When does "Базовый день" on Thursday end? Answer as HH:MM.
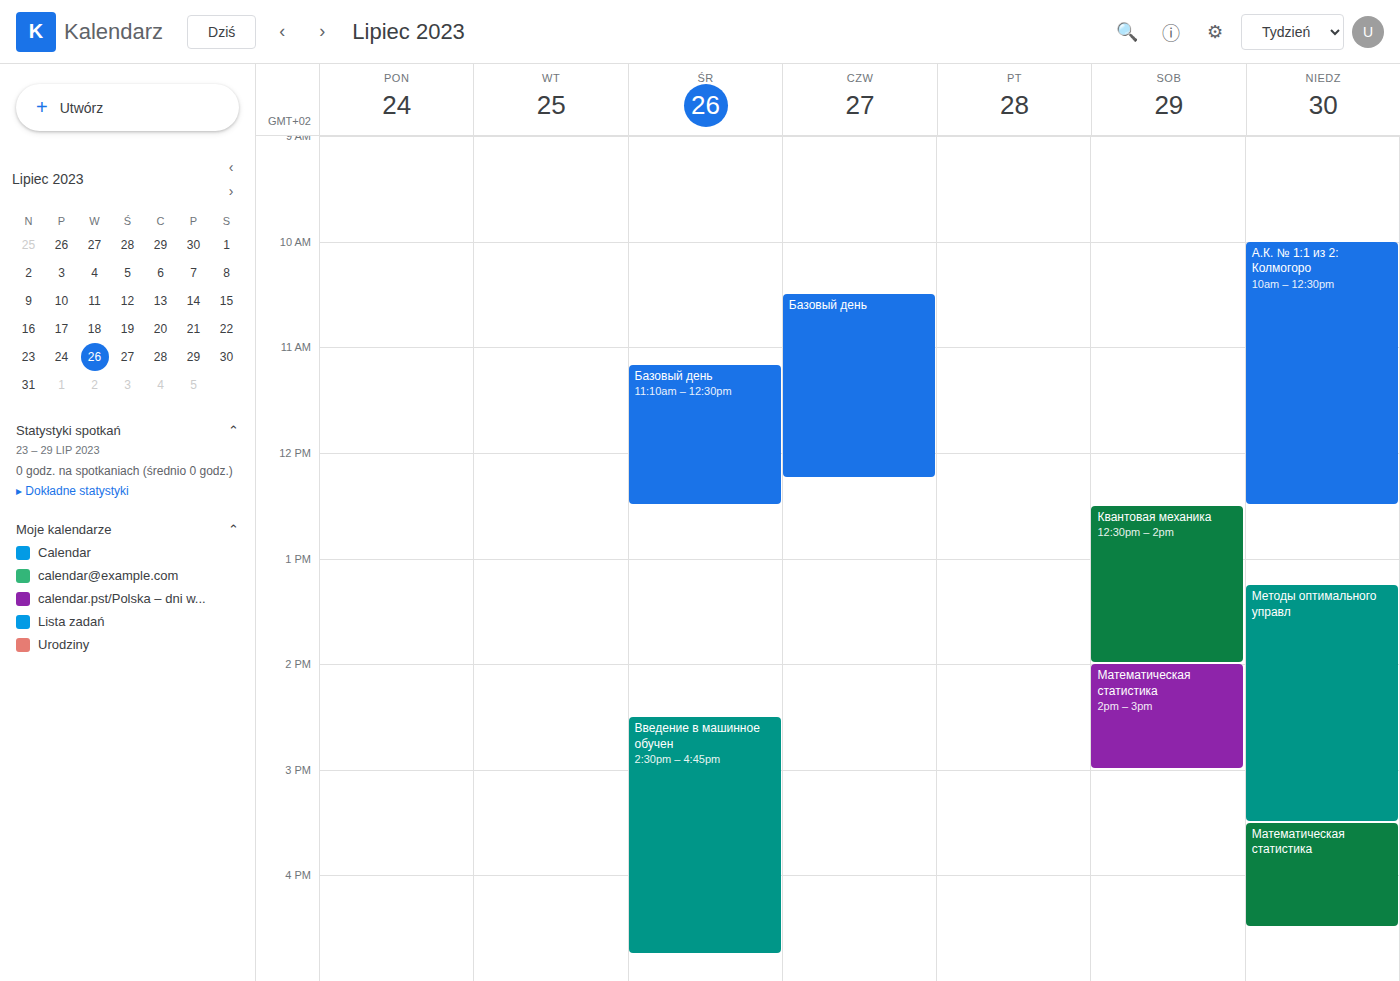
12:15